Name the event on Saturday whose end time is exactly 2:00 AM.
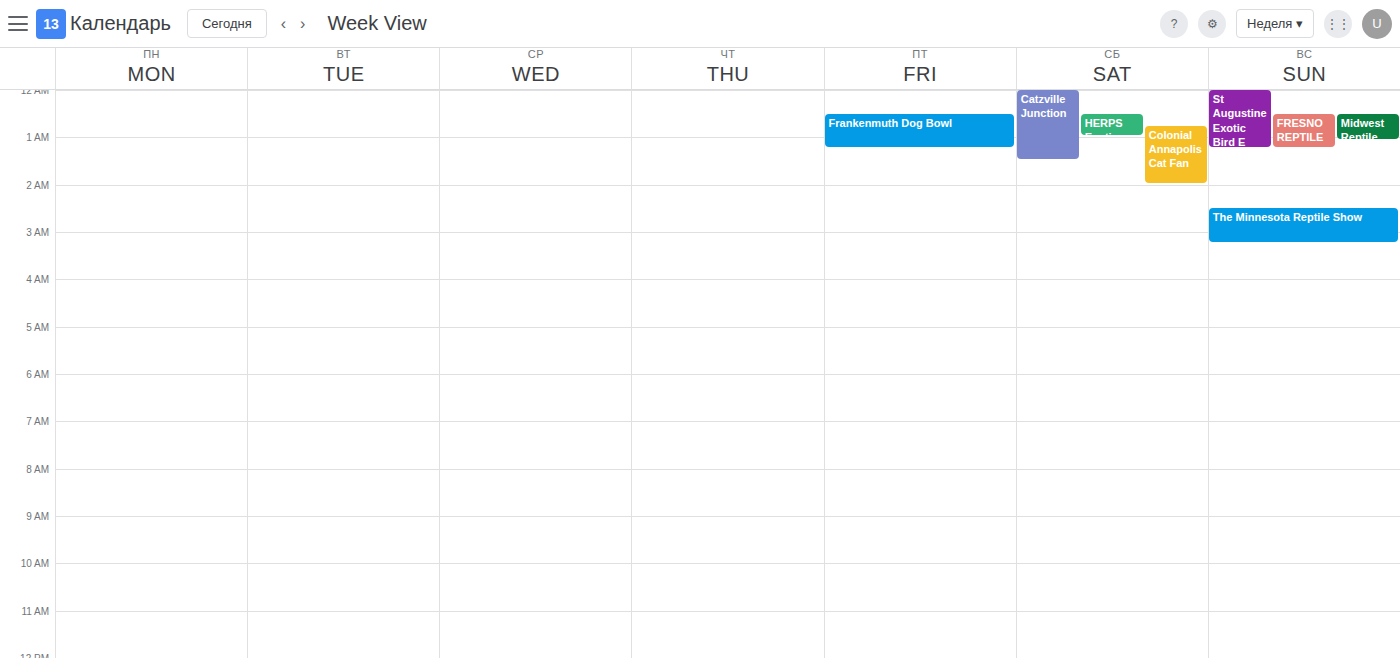
"Colonial Annapolis Cat Fan"